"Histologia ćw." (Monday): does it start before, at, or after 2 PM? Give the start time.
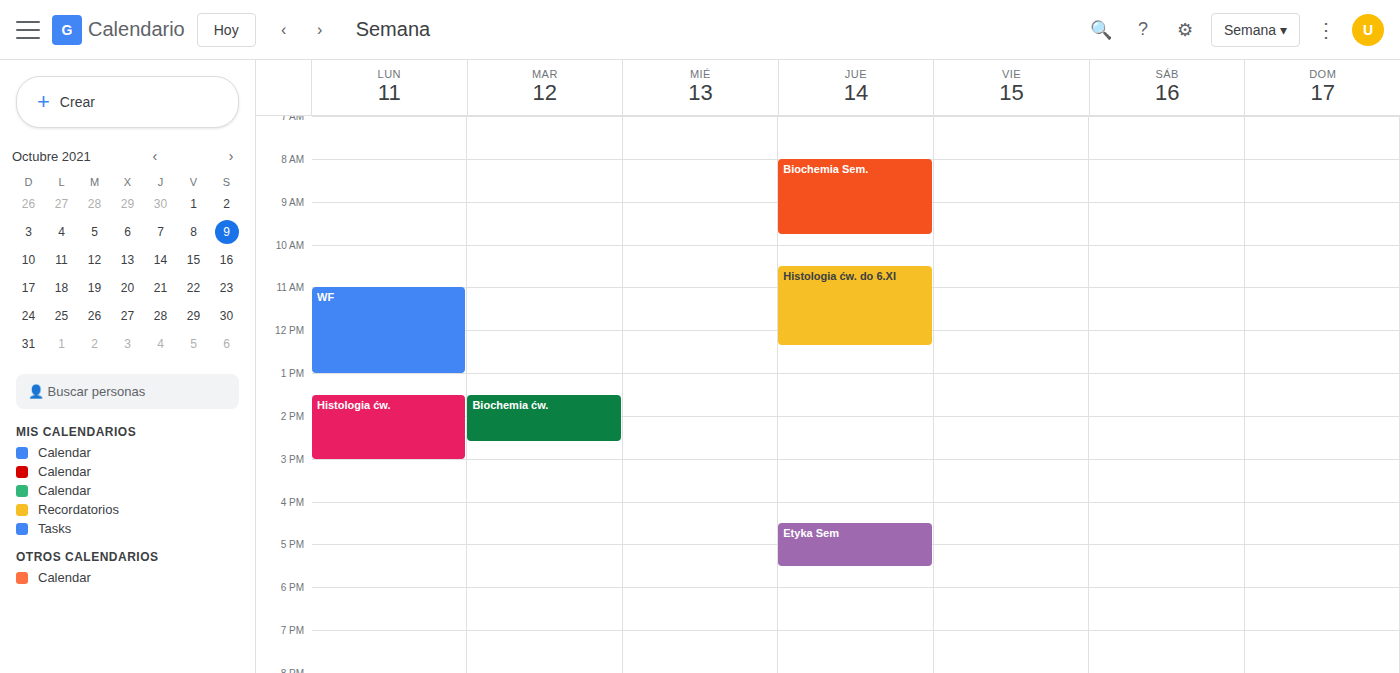
1:30 PM -- before 2 PM, 30 minutes above the 2 PM line.